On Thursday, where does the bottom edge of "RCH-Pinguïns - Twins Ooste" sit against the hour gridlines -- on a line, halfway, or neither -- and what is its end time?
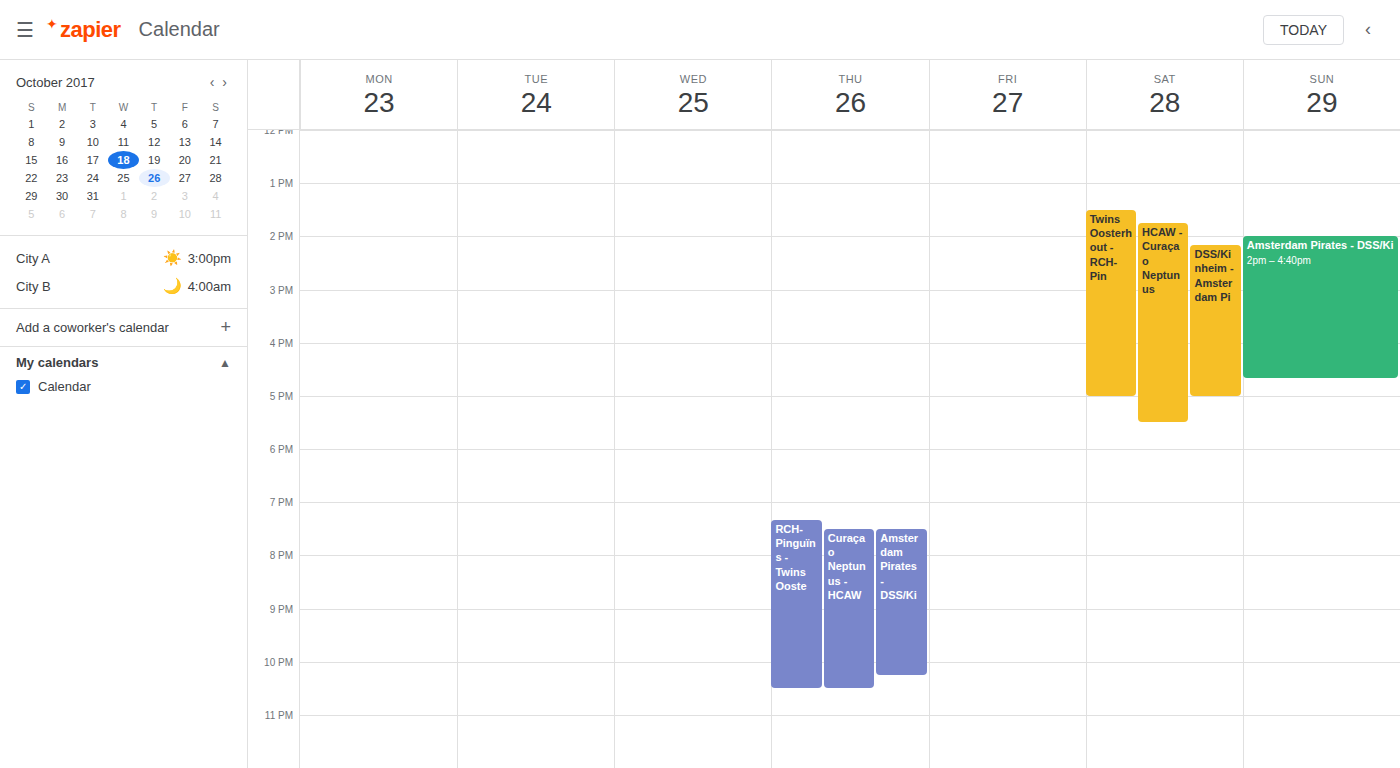
10:30 PM -- halfway between the 10 PM and 11 PM lines.